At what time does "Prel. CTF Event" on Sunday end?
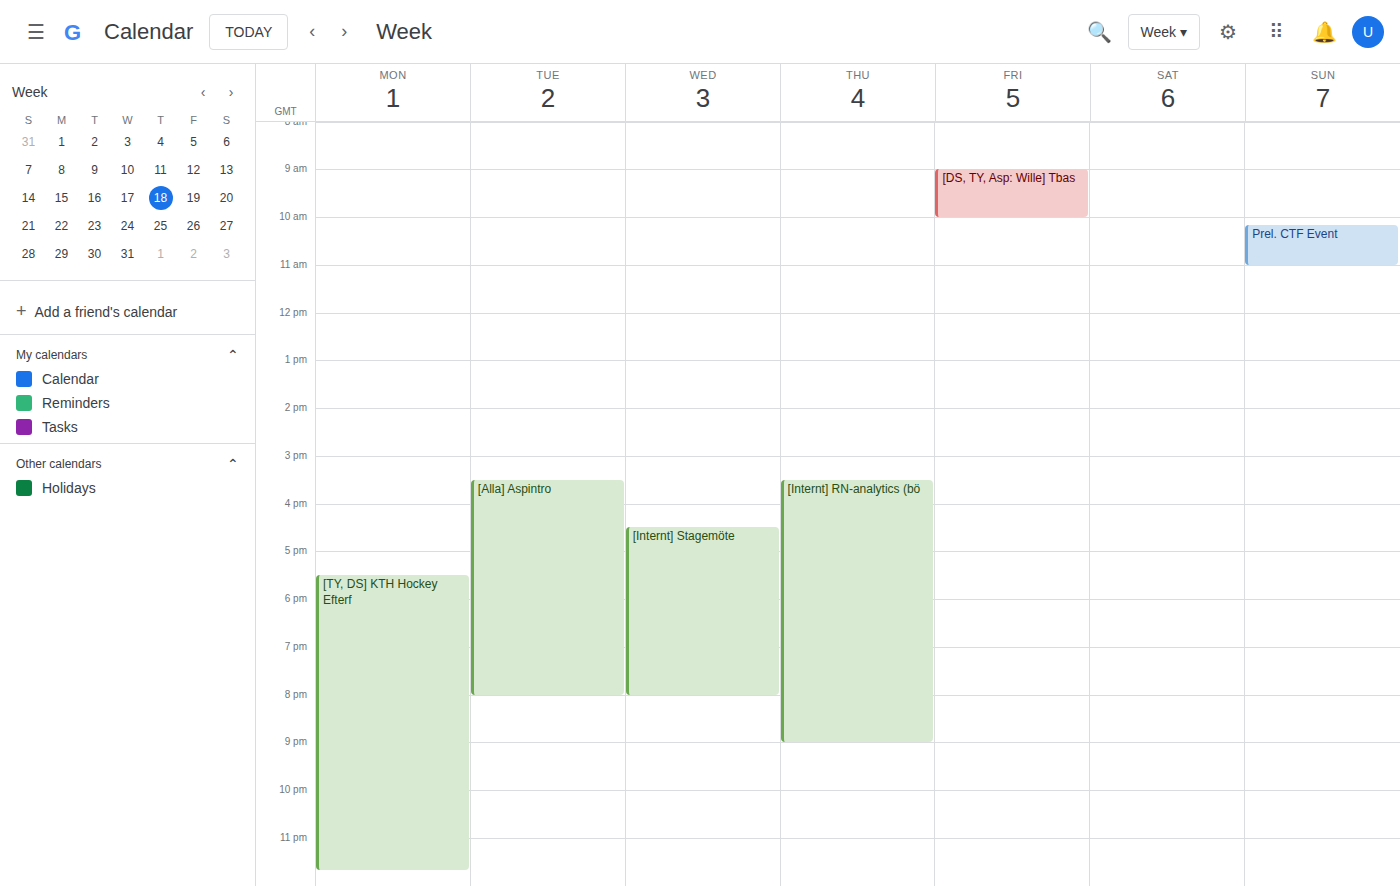
11:00 AM